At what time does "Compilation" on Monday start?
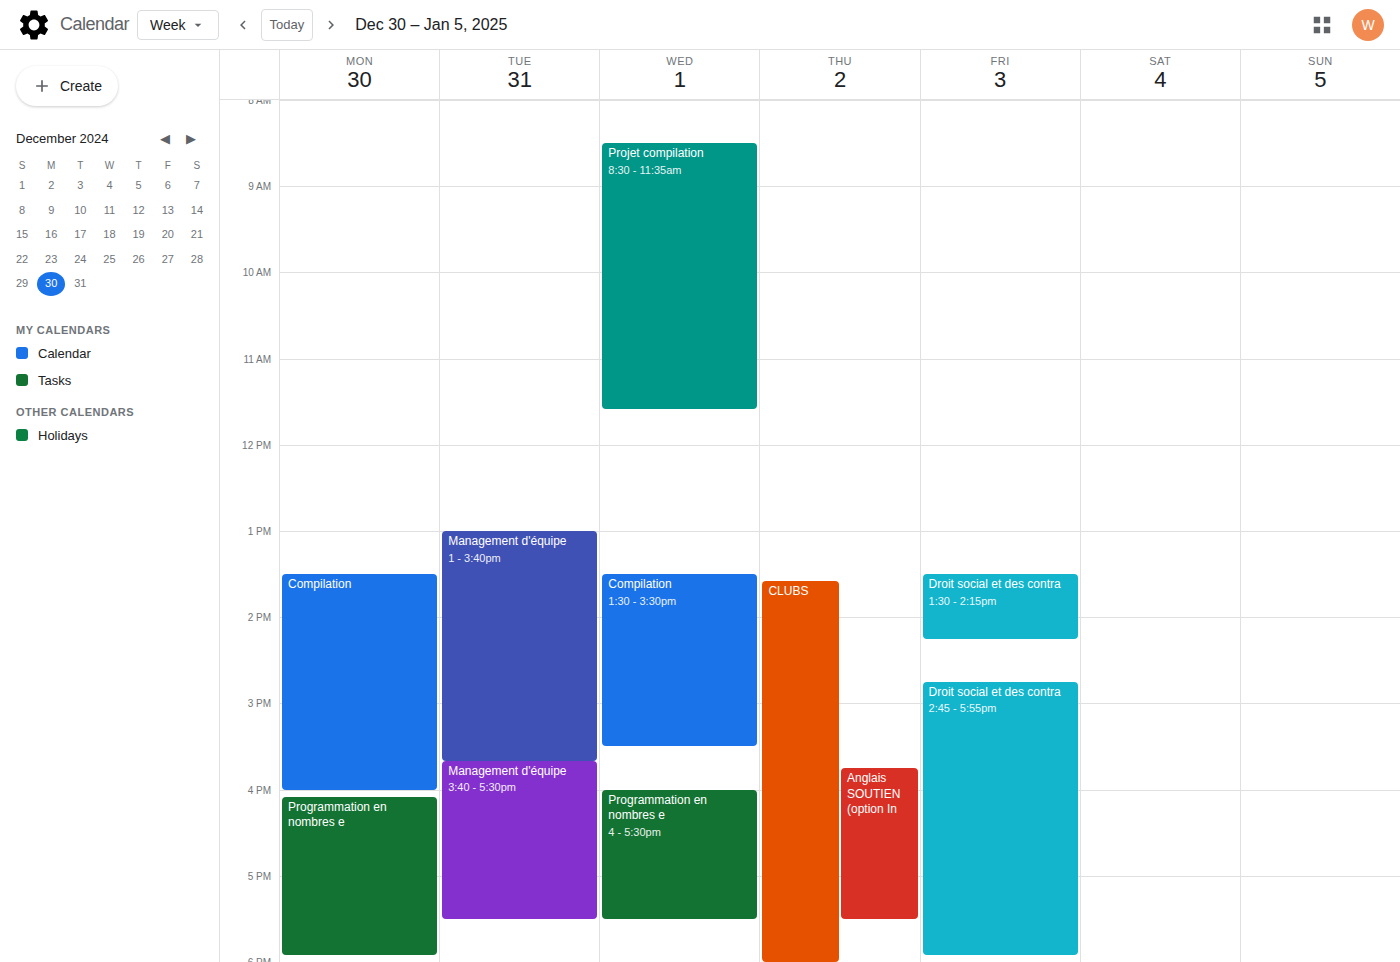
1:30 PM